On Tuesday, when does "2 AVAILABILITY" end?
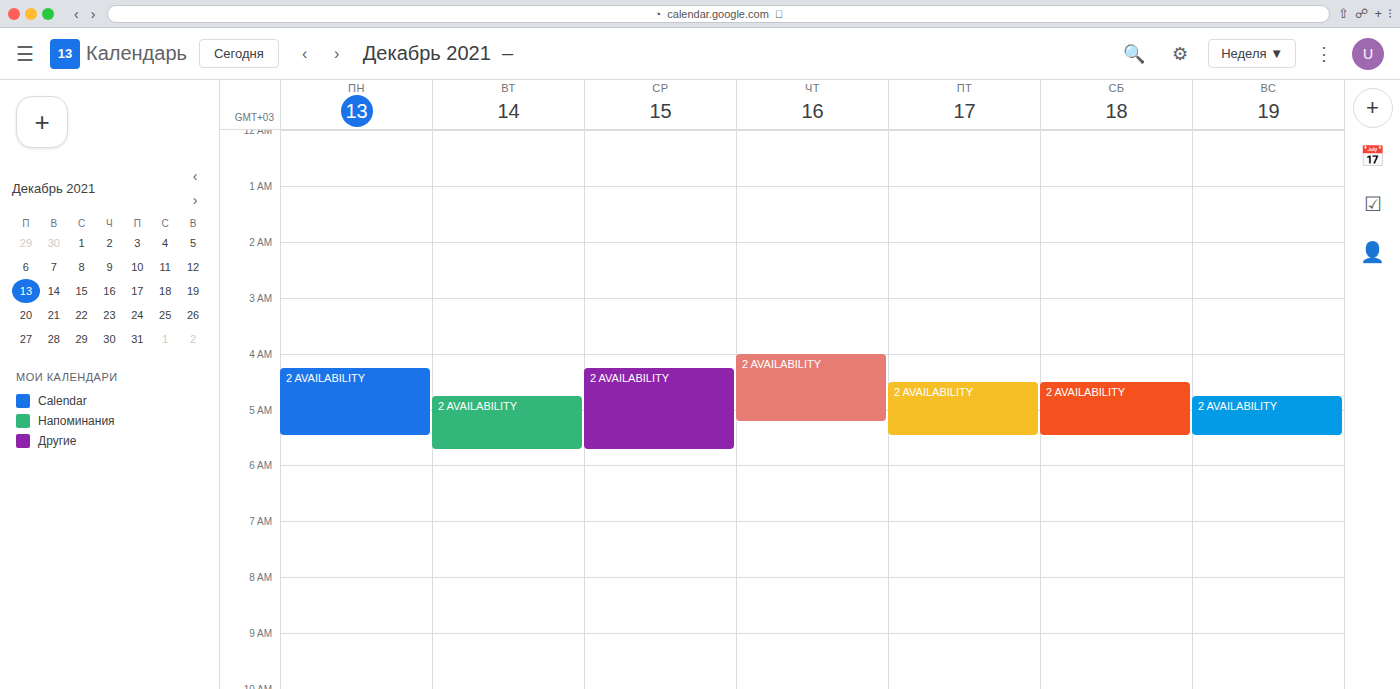
05:45